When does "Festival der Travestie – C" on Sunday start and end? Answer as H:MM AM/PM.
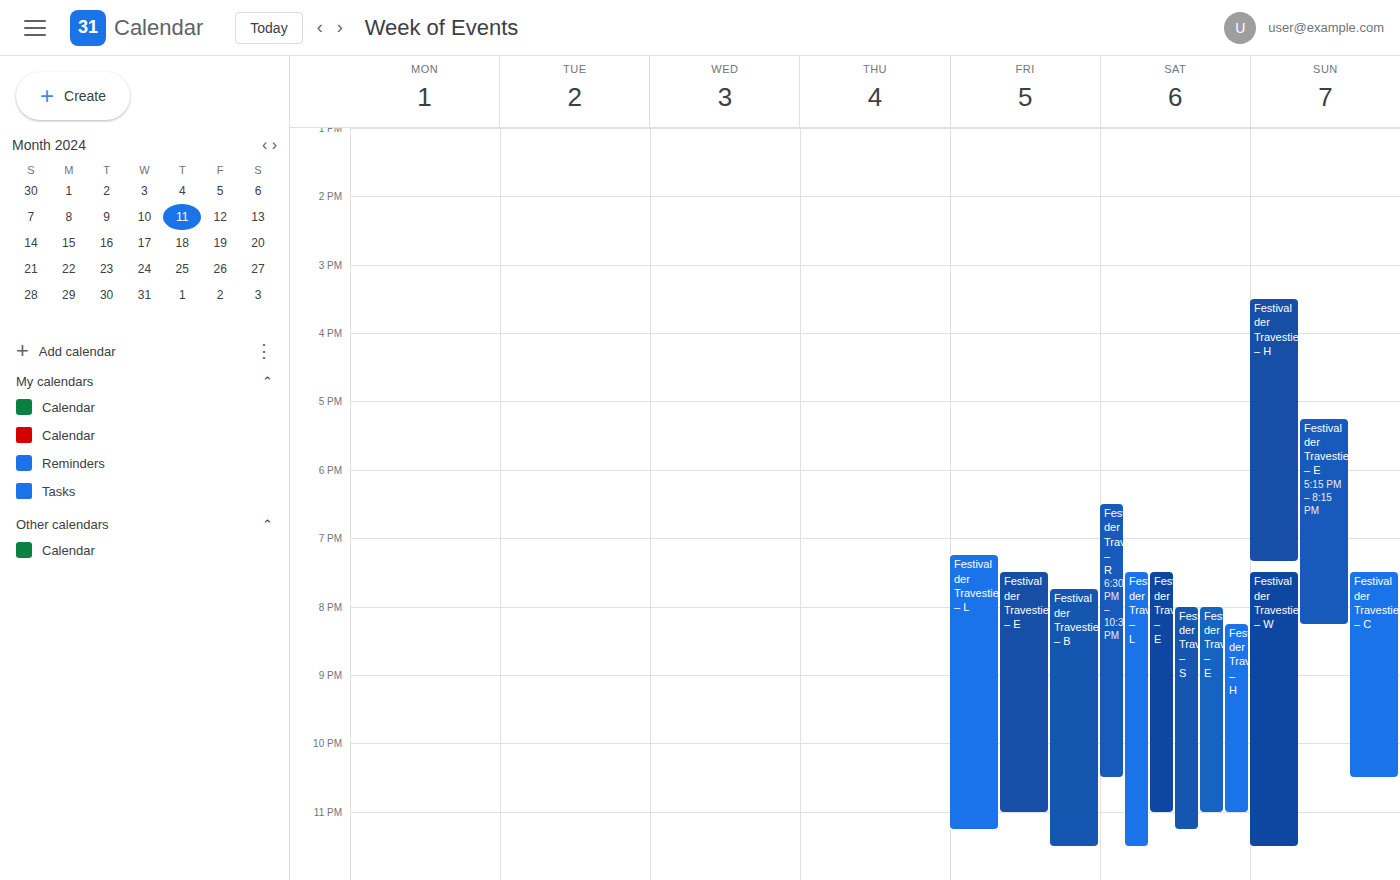
7:30 PM to 10:30 PM